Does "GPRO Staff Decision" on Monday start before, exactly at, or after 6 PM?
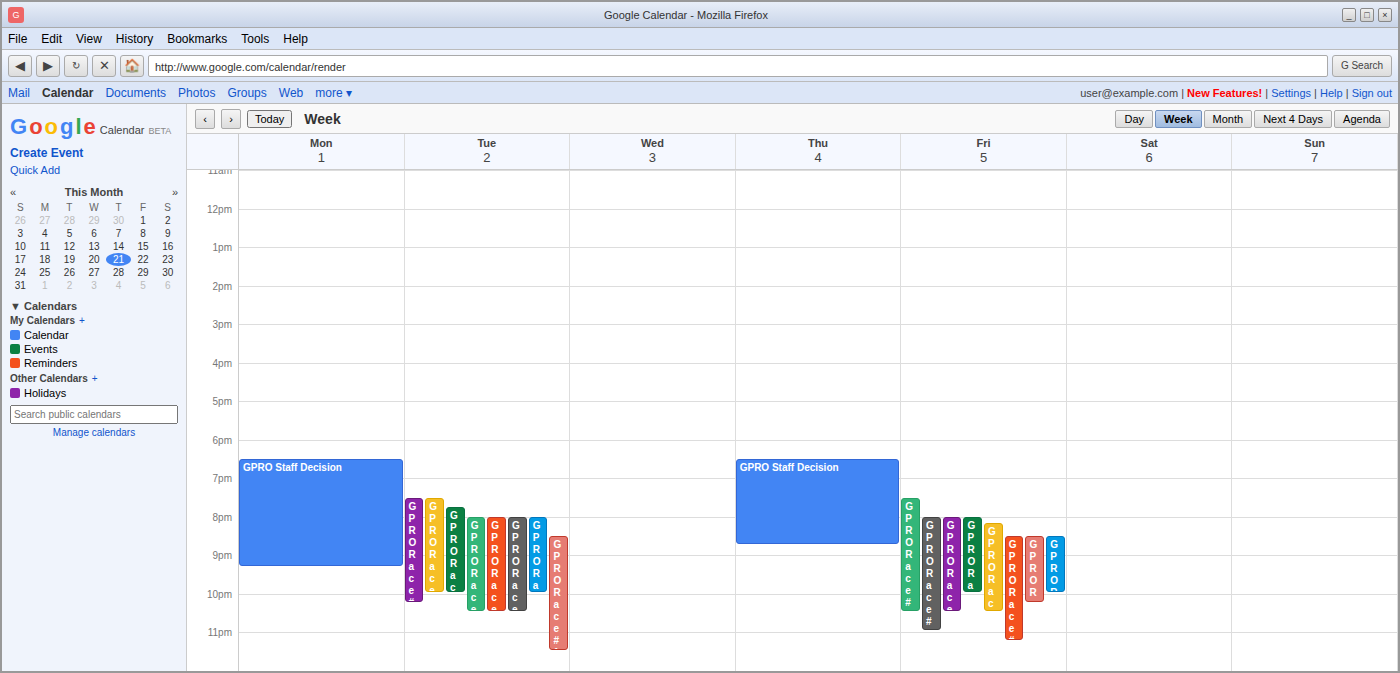
6:30 PM -- after 6 PM, 30 minutes below the 6 PM line.